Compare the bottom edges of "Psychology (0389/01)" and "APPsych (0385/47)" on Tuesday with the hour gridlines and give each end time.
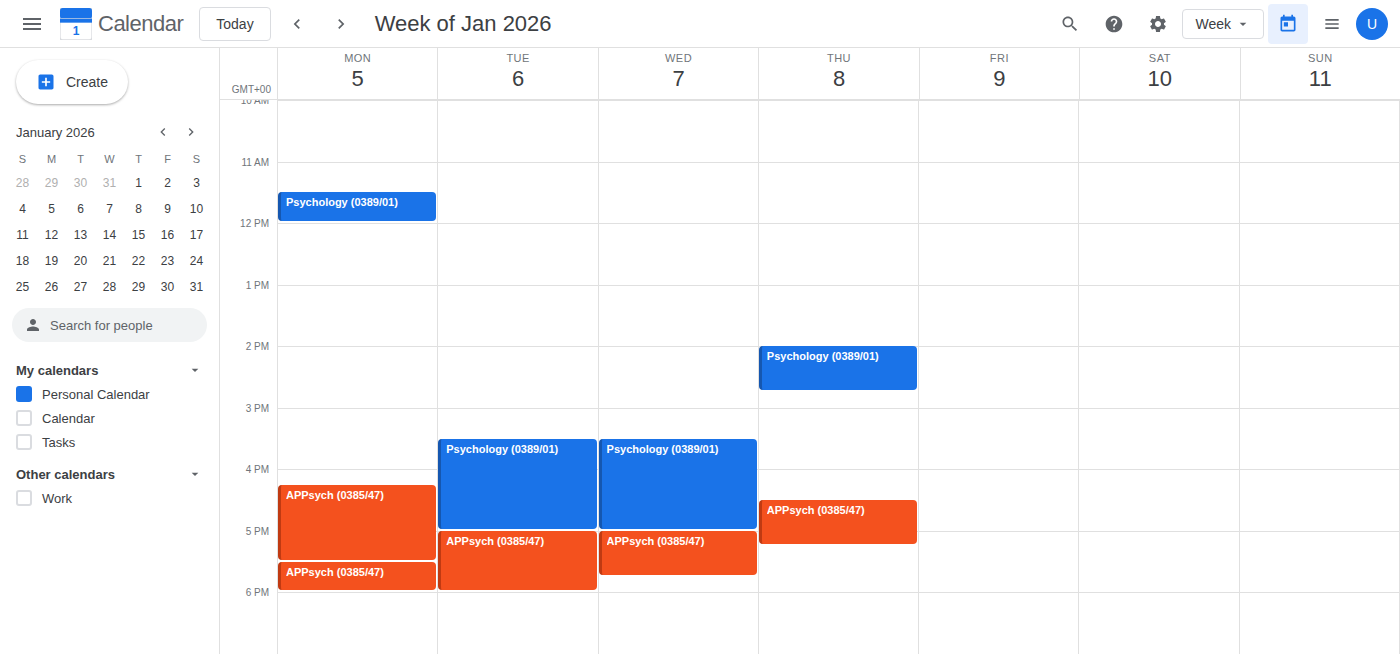
"Psychology (0389/01)": 5:00 PM, exactly on the 5 PM line. "APPsych (0385/47)": 6:00 PM, exactly on the 6 PM line.